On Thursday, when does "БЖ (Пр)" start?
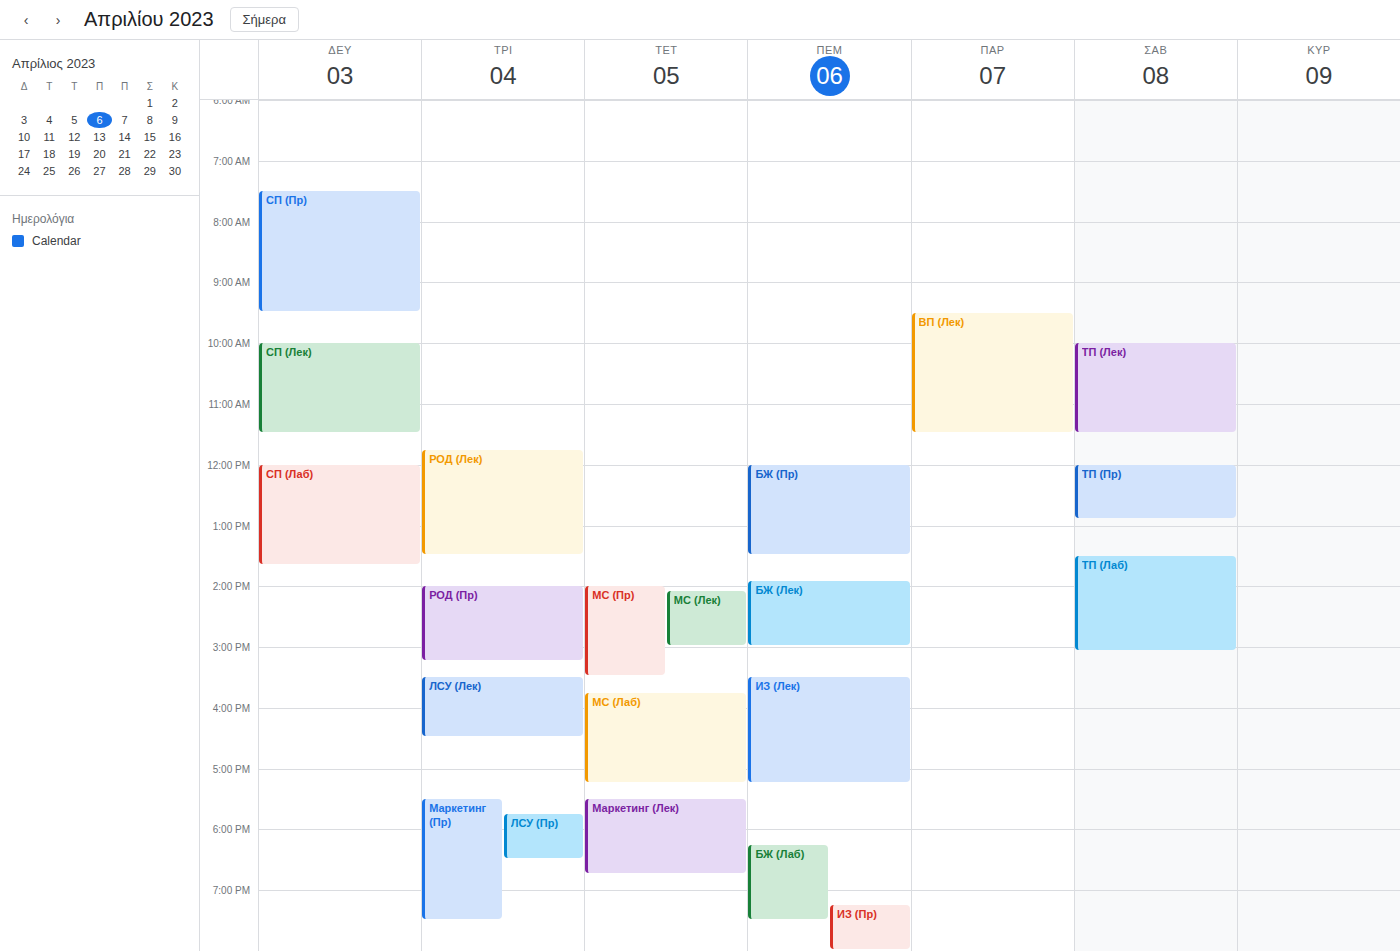
12:00 PM